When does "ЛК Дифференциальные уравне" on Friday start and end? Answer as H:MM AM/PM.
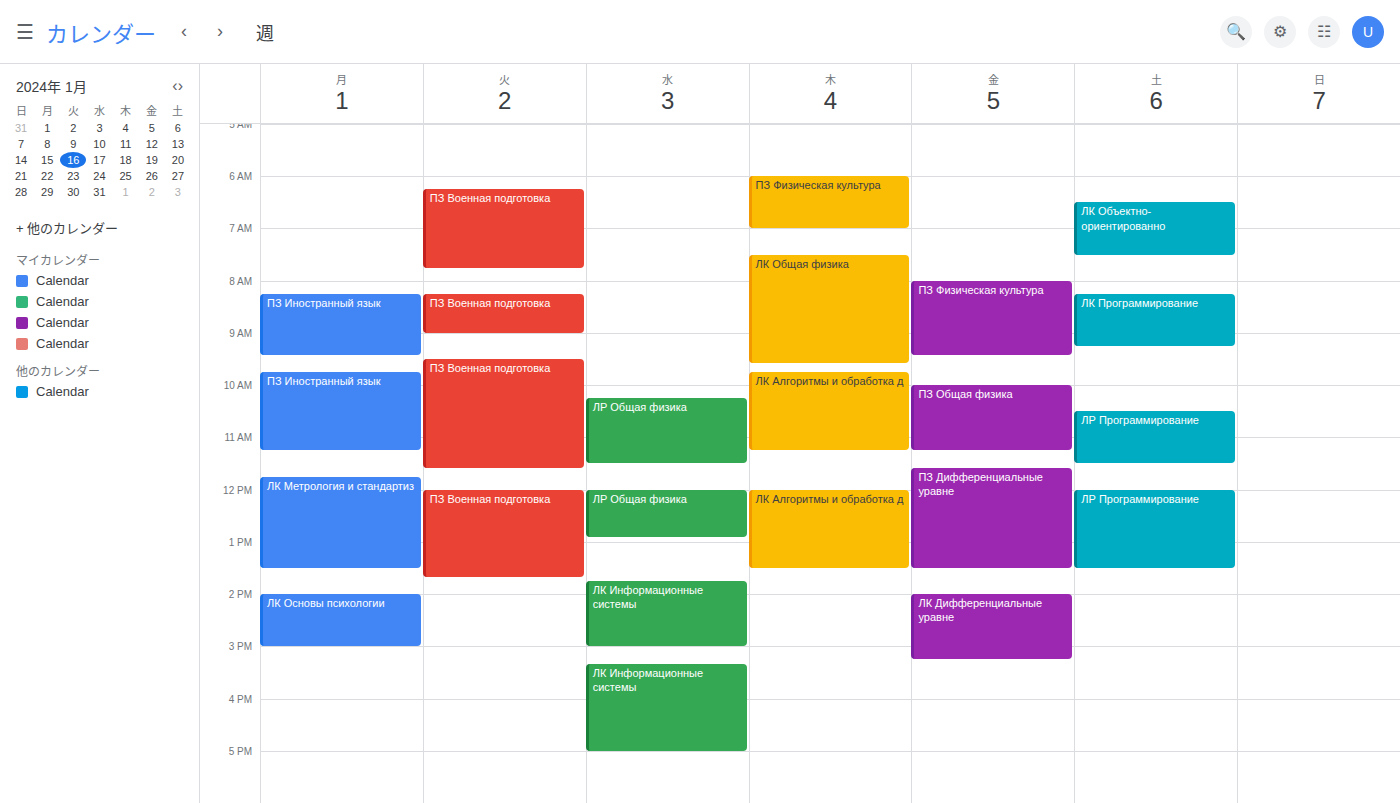
2:00 PM to 3:15 PM